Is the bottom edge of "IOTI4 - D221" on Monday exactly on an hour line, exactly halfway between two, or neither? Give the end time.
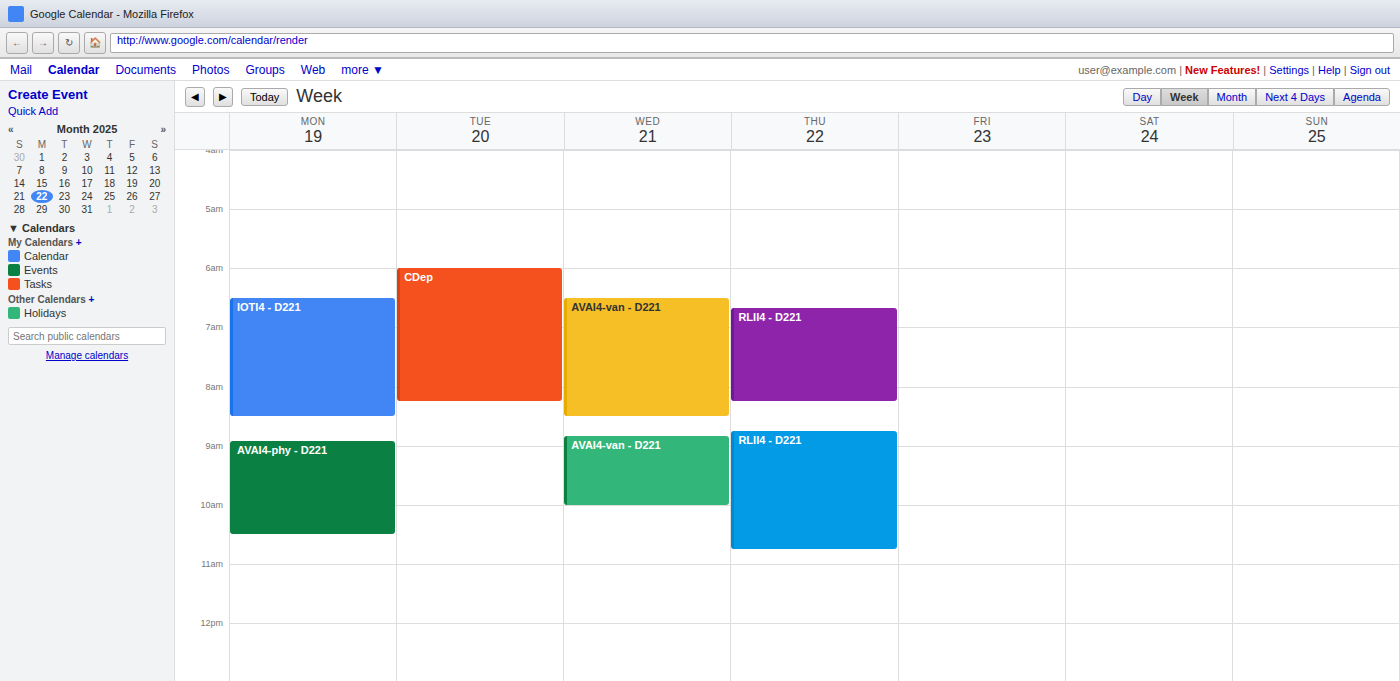
08:30 -- halfway between the 08:00 and 09:00 lines.